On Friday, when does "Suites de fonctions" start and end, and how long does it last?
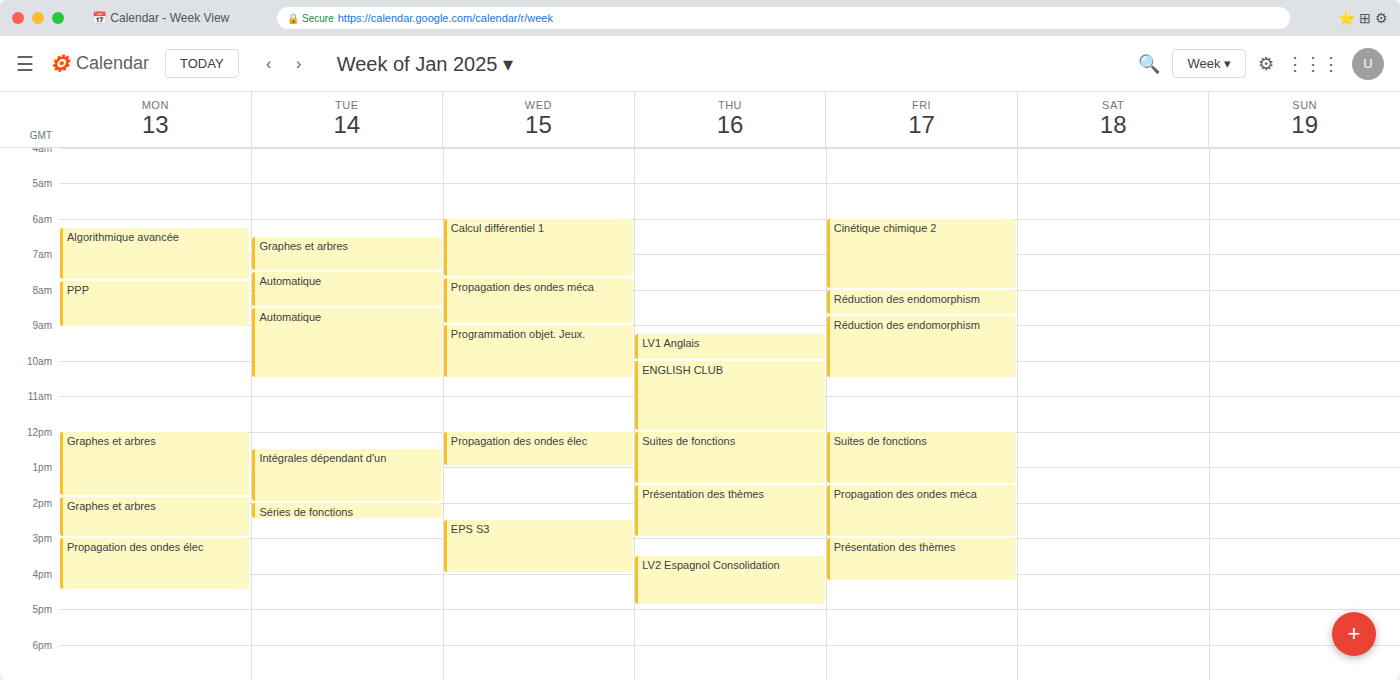
12:00 PM to 1:30 PM, 1 hour 30 minutes